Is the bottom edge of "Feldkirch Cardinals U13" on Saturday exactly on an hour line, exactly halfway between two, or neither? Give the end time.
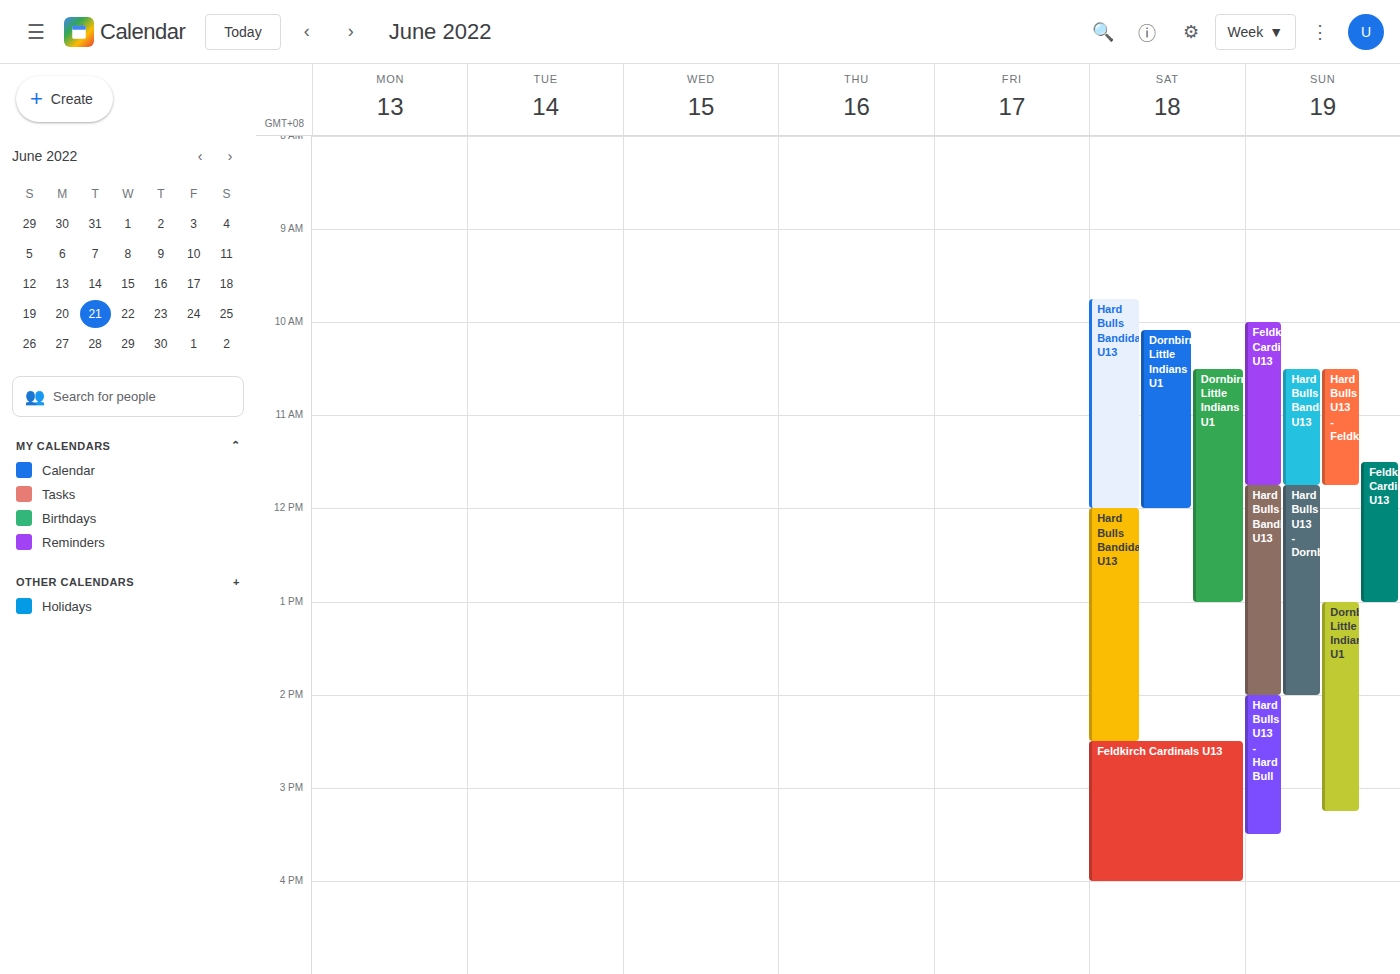
4:00 PM -- exactly on the 4 PM line.